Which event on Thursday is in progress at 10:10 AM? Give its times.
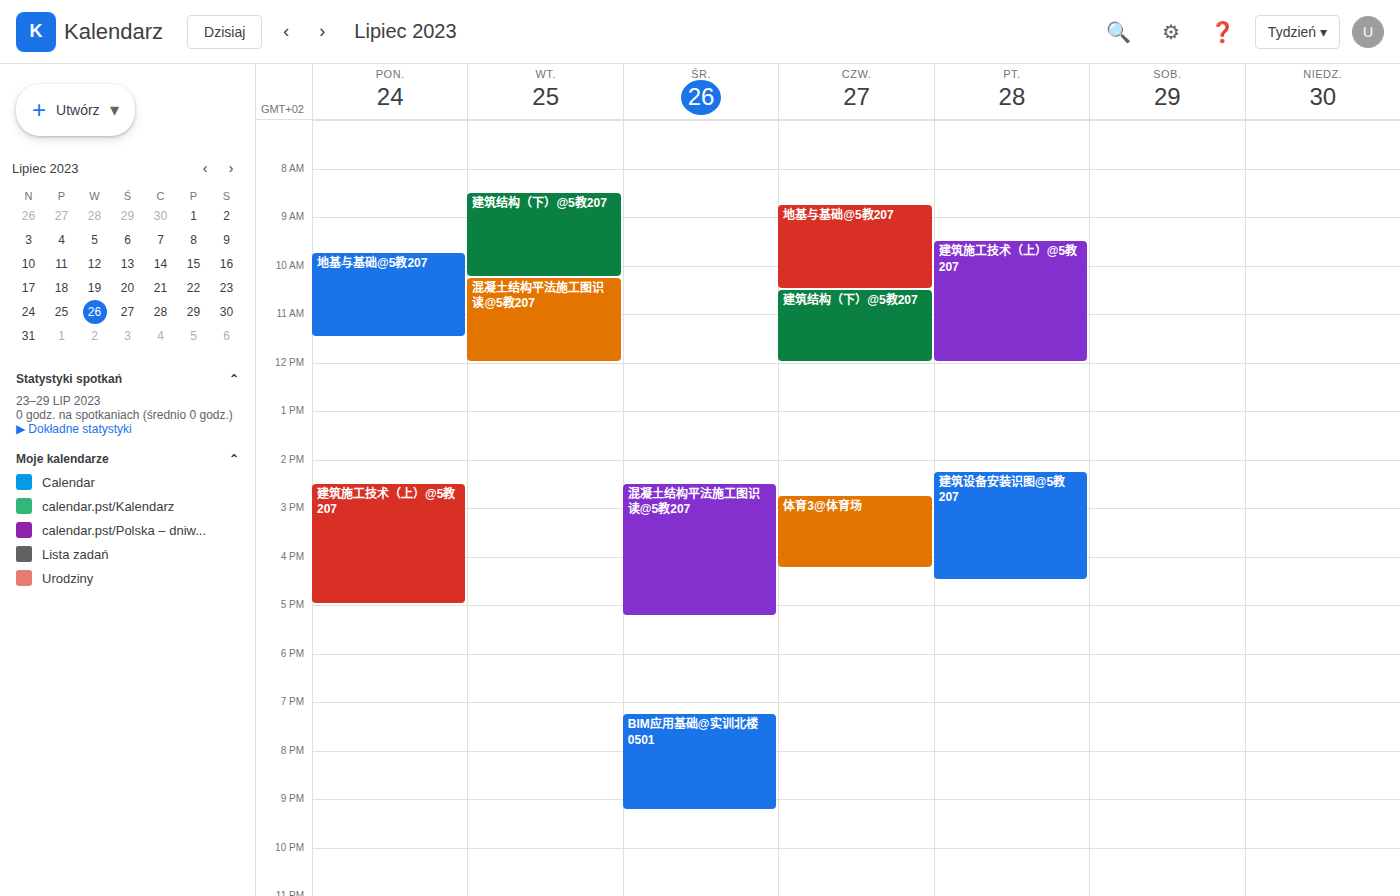
"地基与基础@5教207", 8:45 AM to 10:30 AM